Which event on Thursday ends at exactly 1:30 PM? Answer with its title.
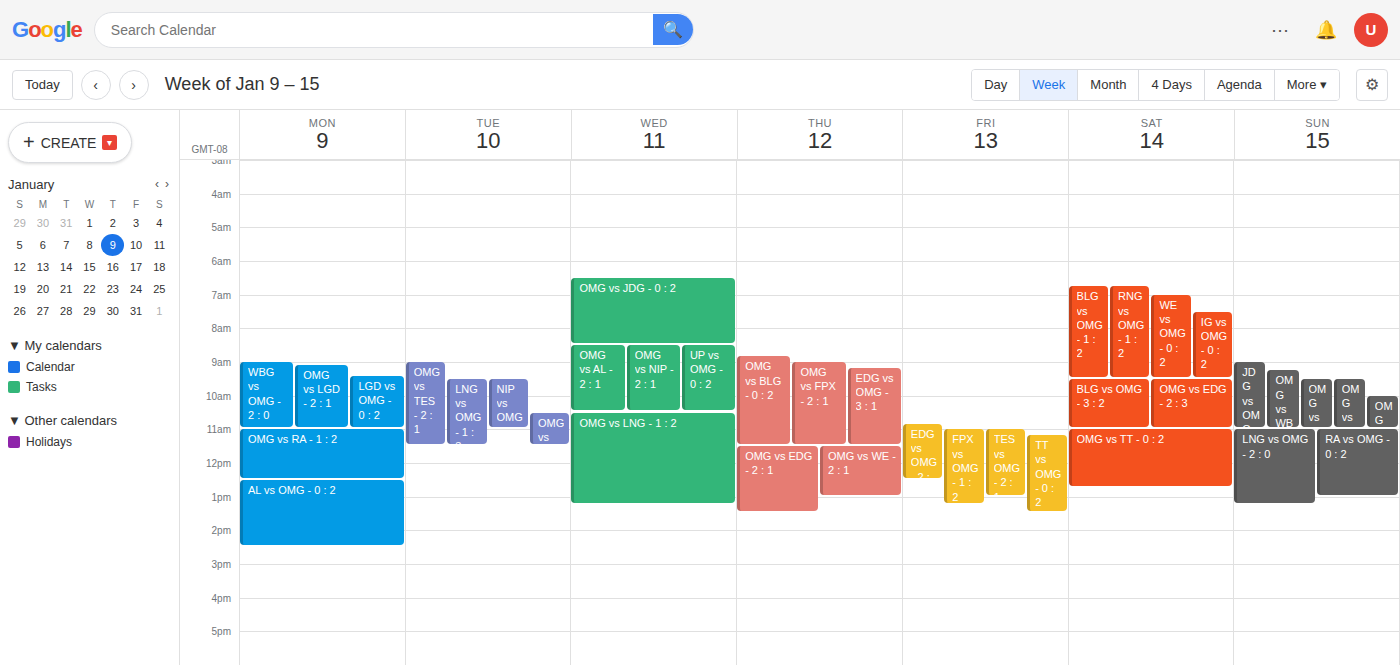
"OMG vs EDG - 2 : 1"